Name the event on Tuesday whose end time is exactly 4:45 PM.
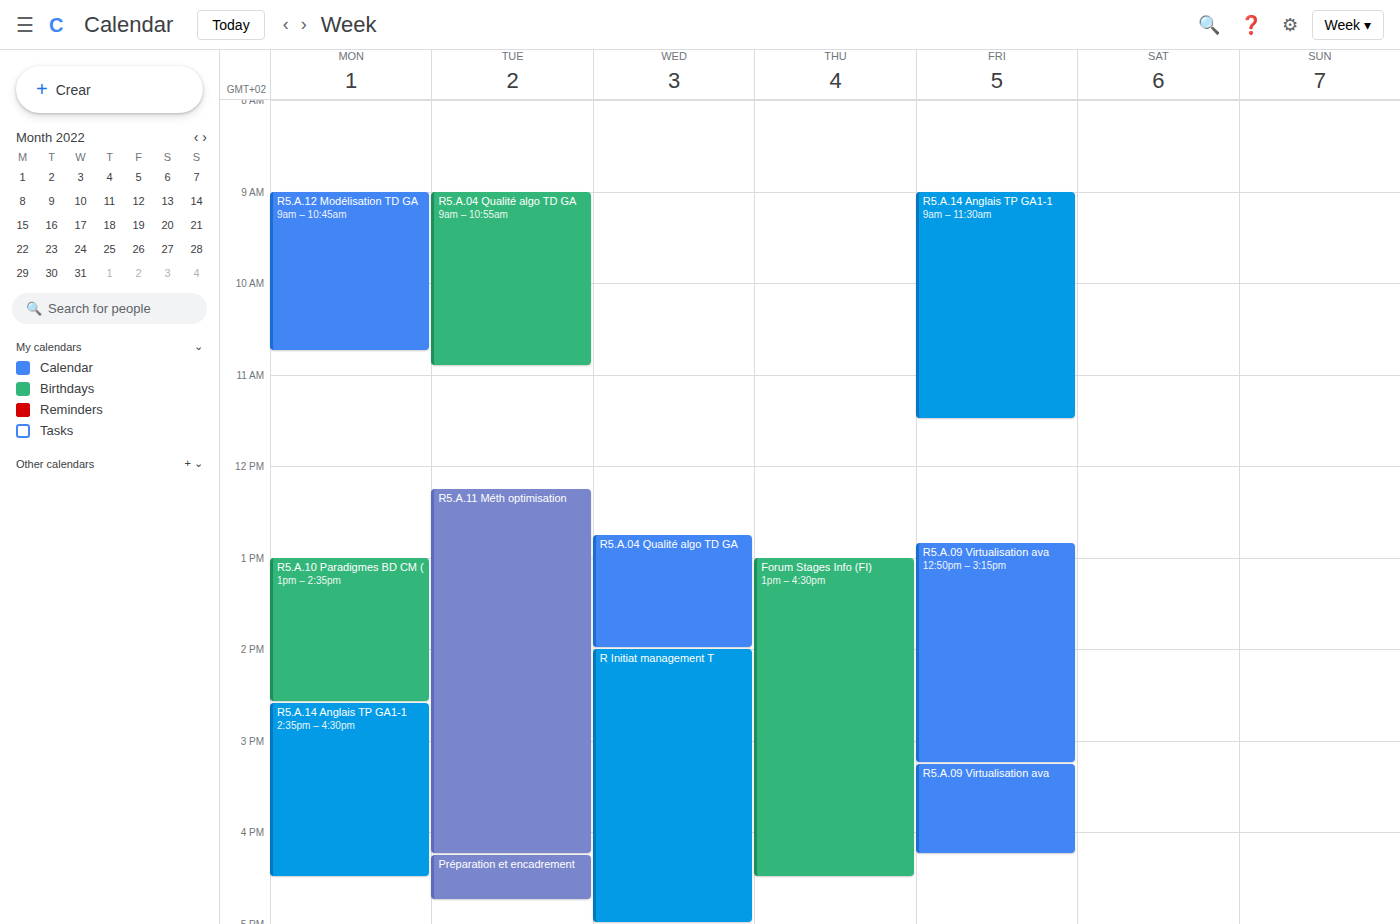
"Préparation et encadrement"